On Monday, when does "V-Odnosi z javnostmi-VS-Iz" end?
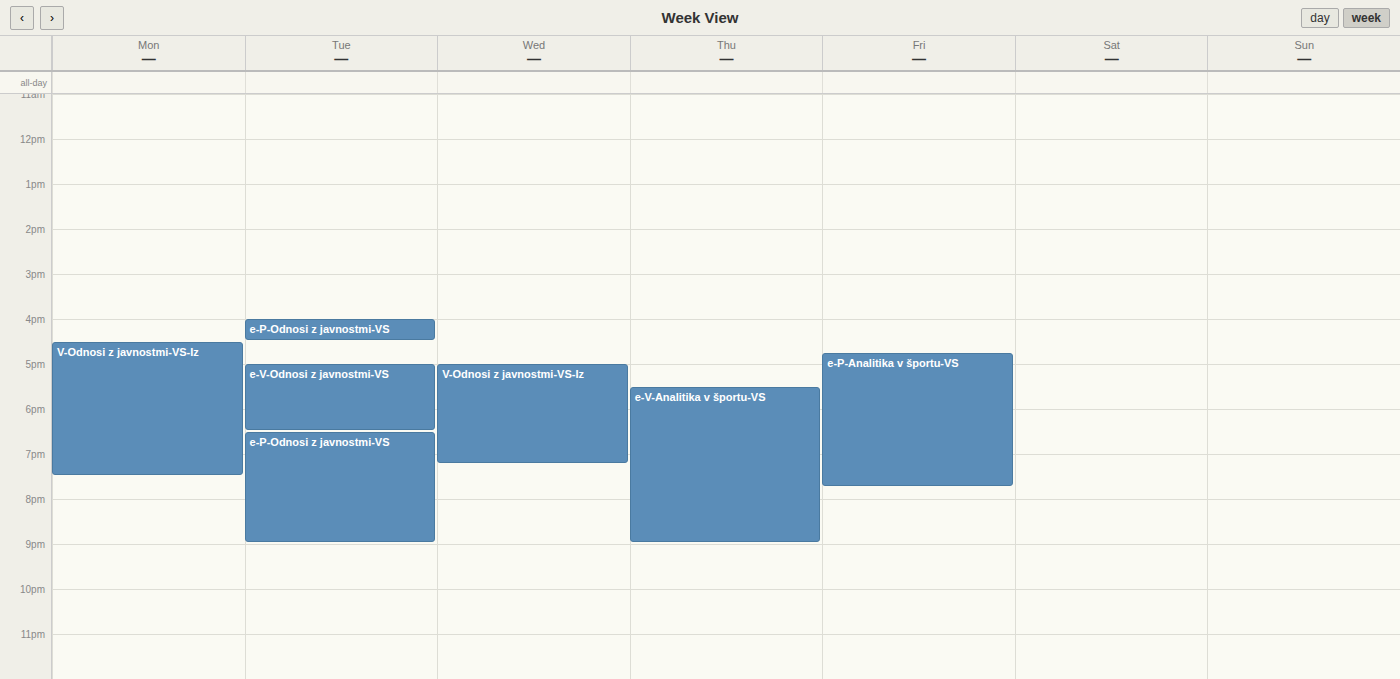
7:30 PM